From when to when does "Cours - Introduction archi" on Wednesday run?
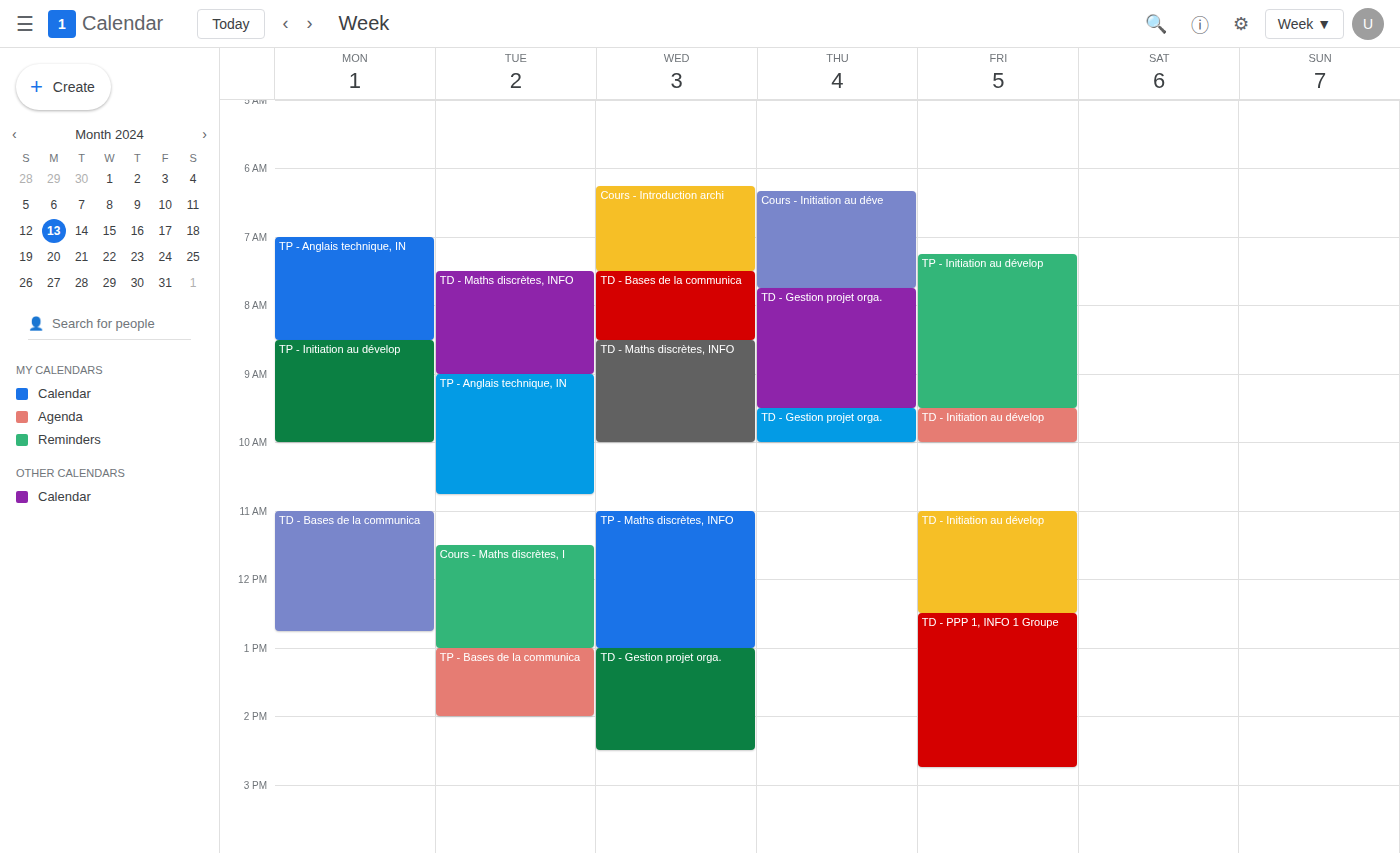
6:15 AM to 7:30 AM